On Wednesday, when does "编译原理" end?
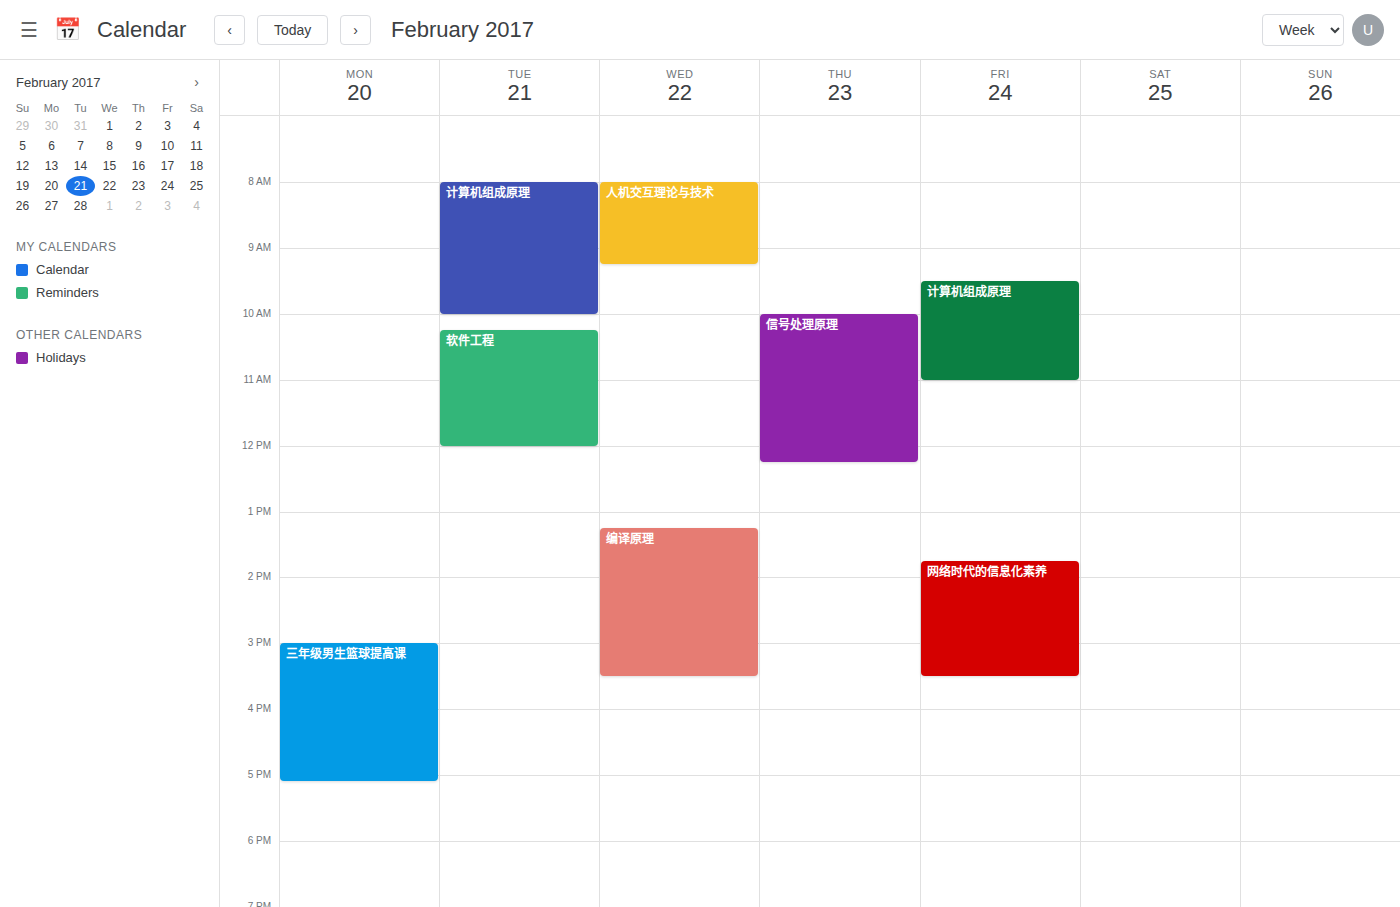
3:30 PM